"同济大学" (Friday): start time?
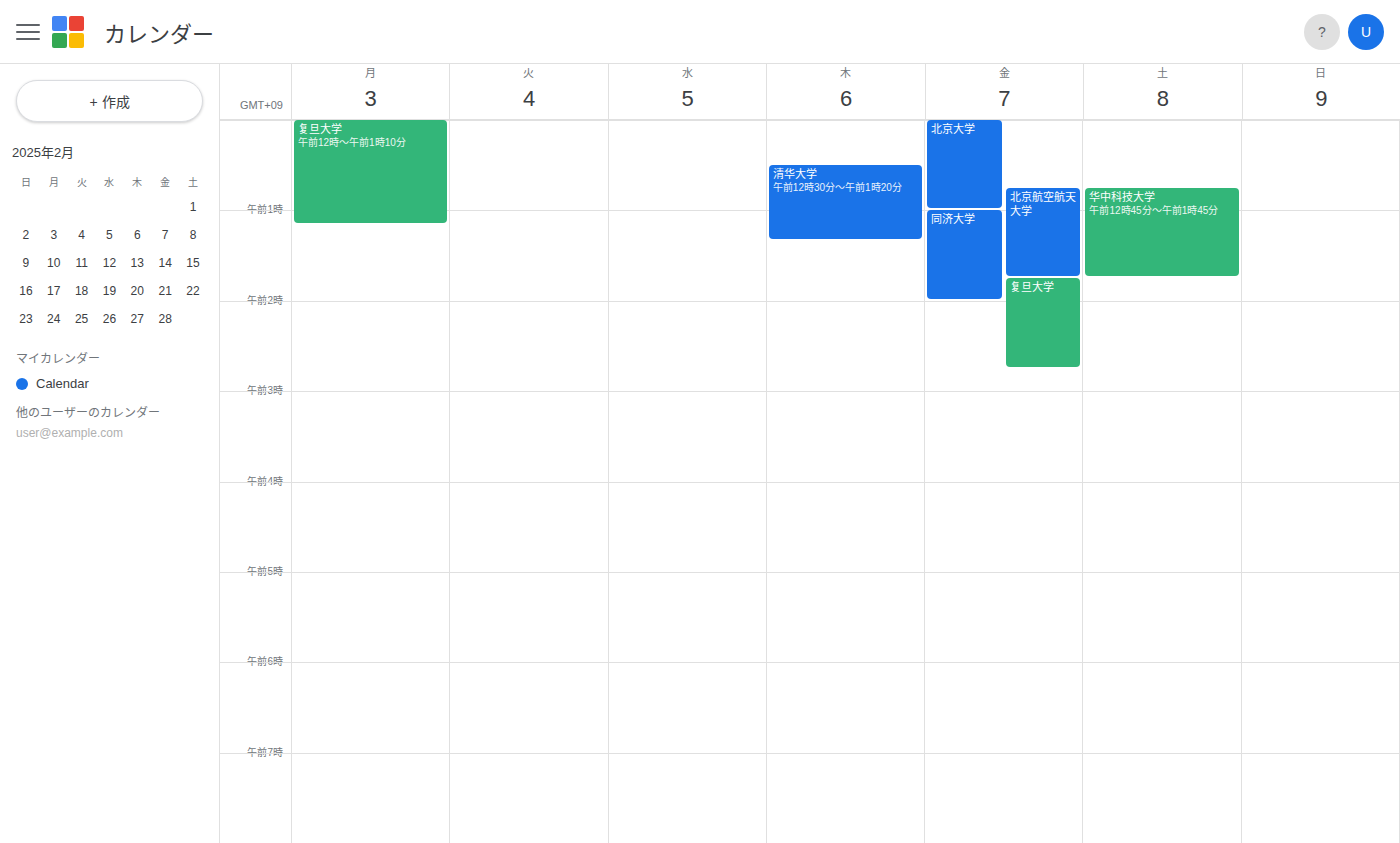
1:00 AM